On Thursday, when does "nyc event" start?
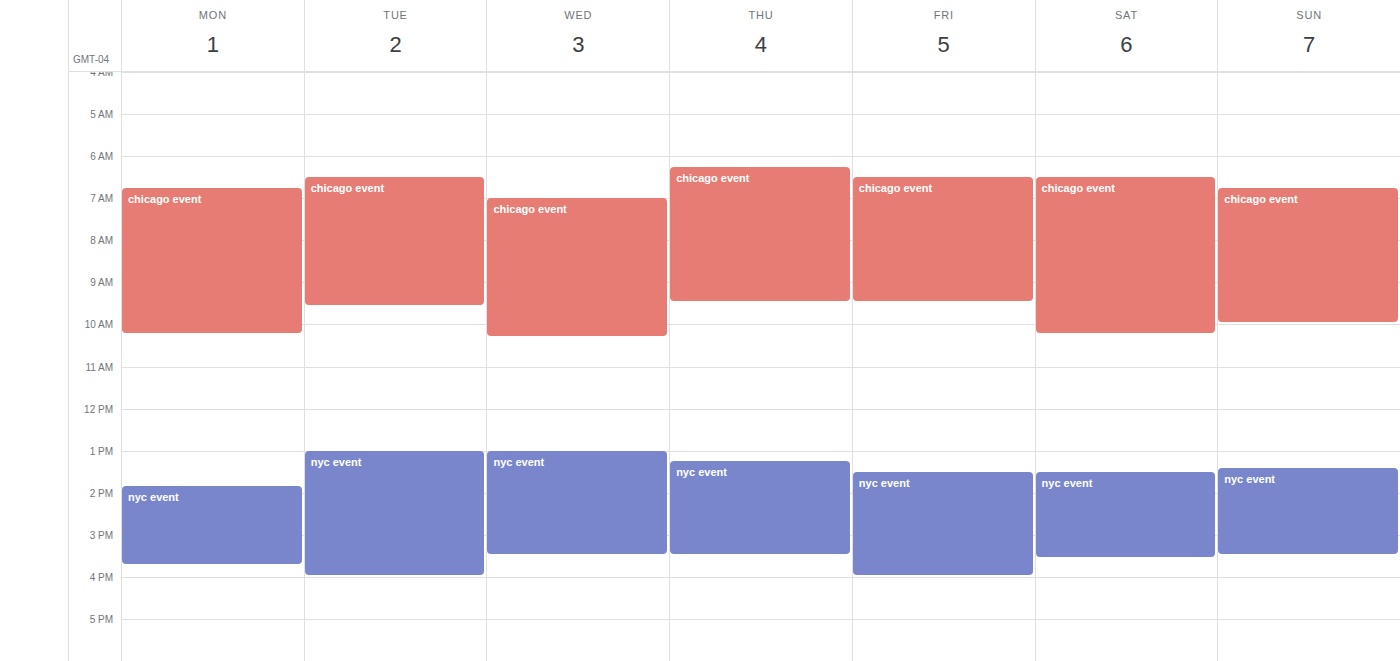
1:15 PM